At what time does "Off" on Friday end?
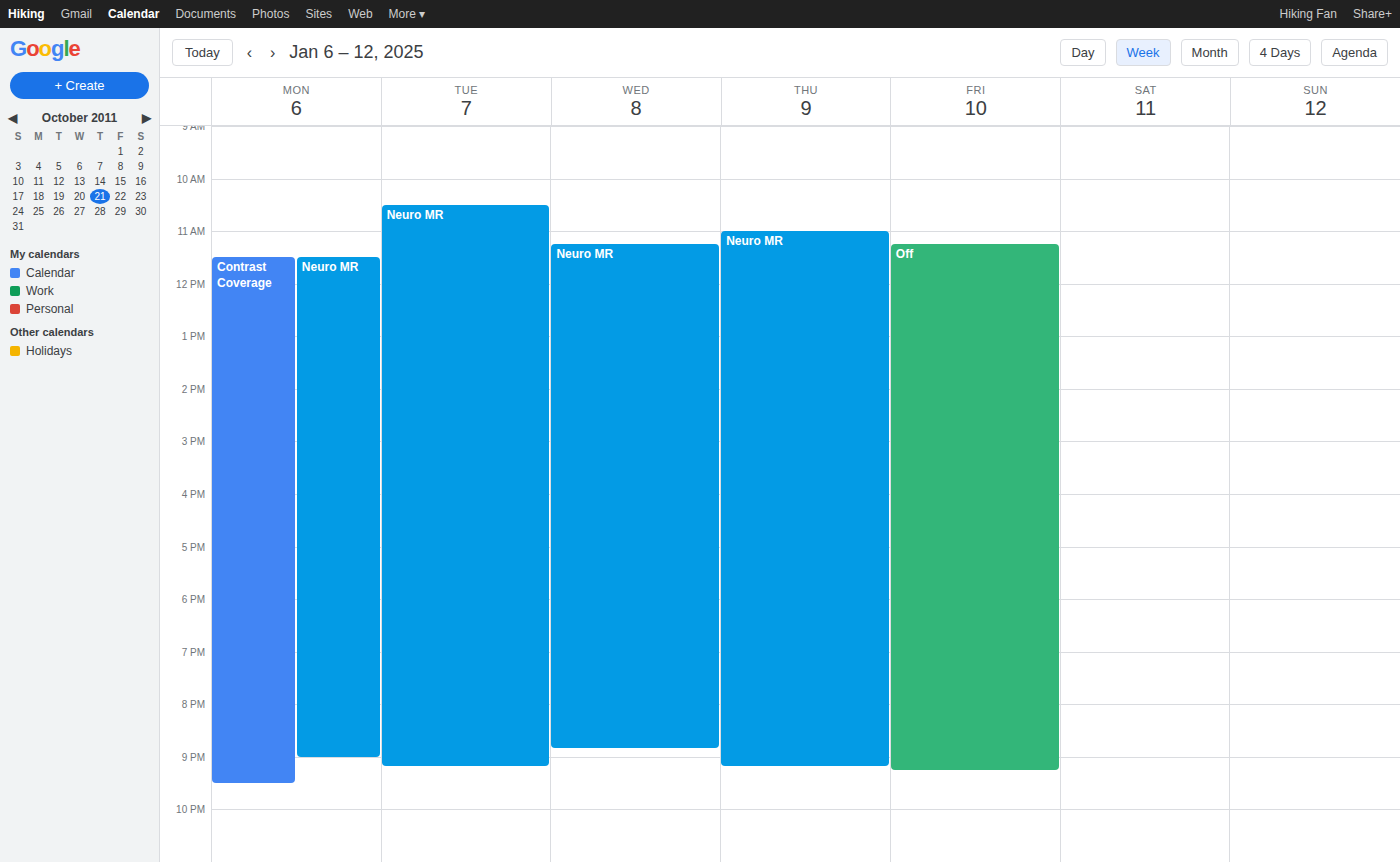
9:15 PM